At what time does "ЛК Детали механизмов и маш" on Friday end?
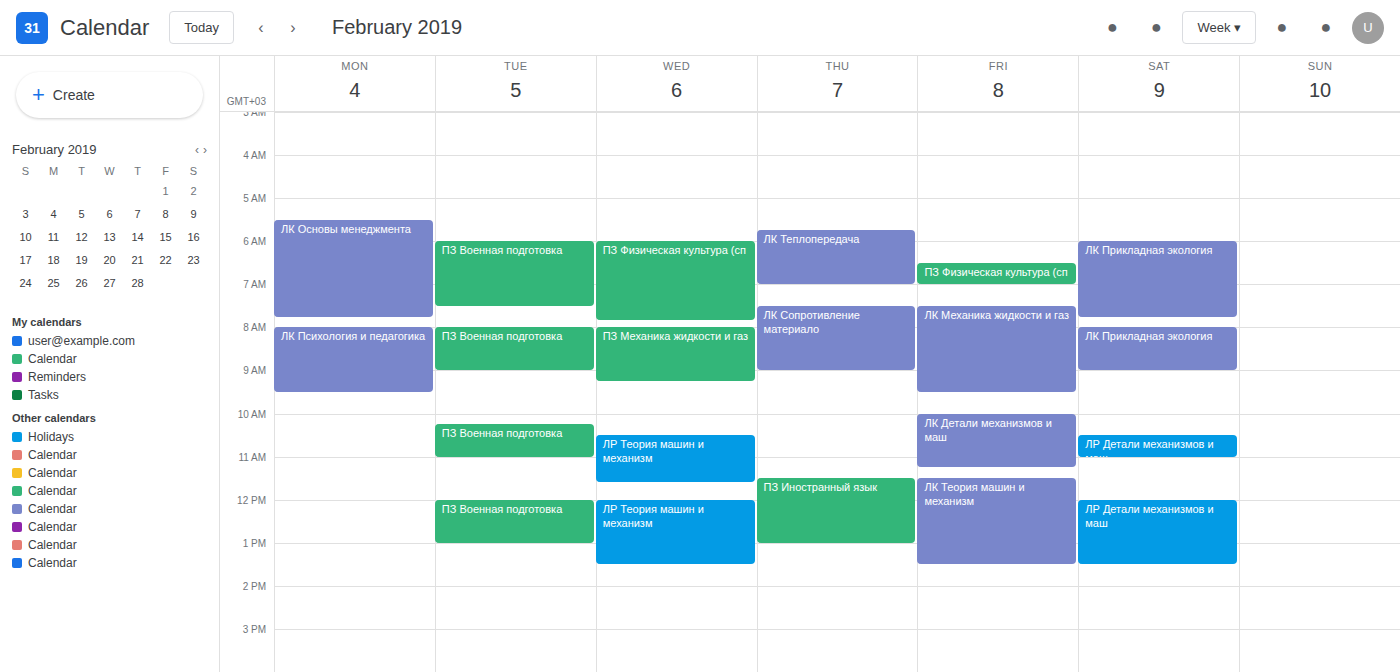
11:15 AM